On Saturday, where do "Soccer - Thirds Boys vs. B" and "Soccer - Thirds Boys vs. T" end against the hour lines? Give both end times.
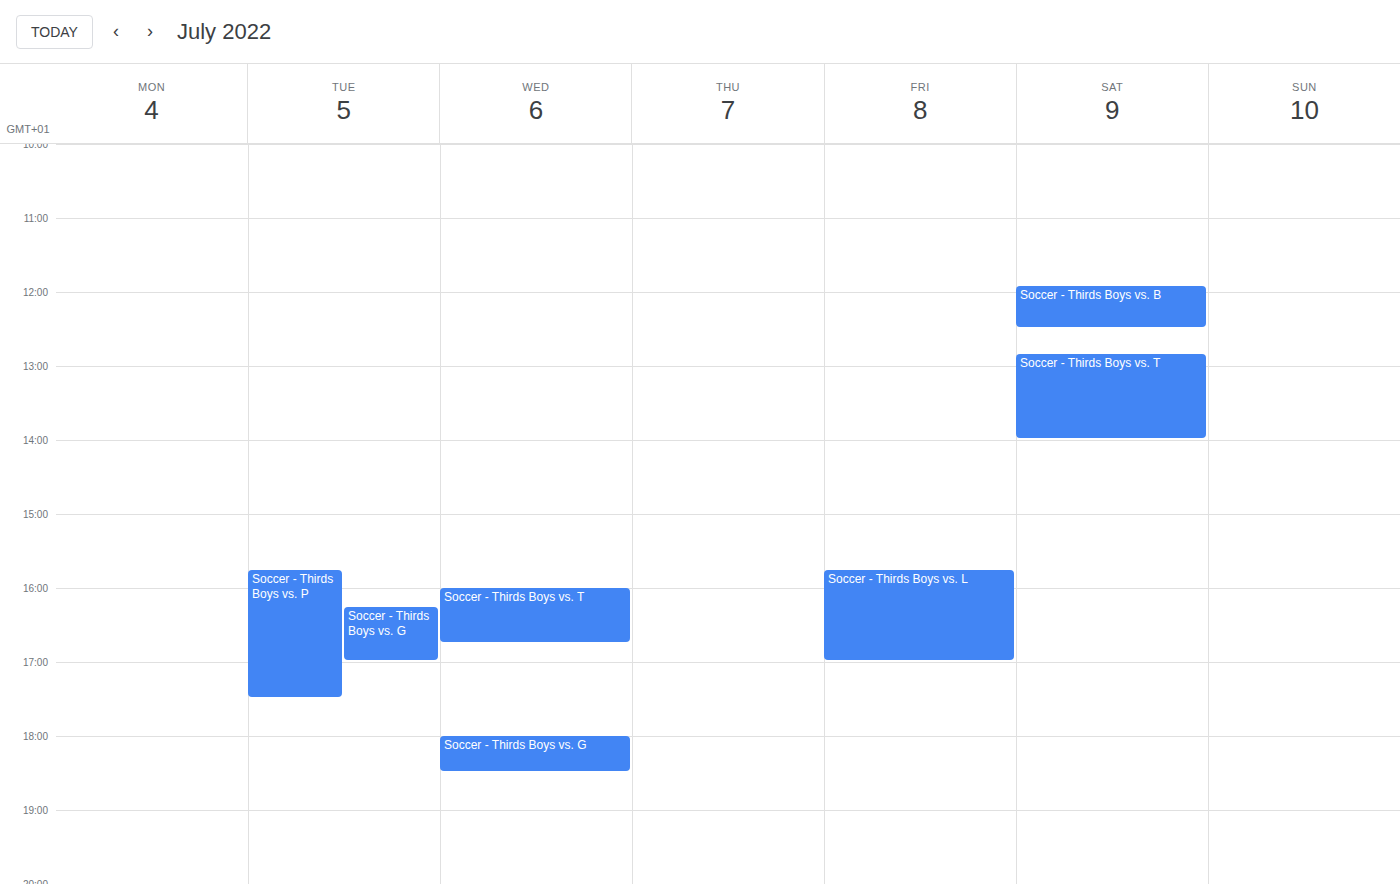
"Soccer - Thirds Boys vs. B": 12:30 PM, halfway between the 12 PM and 1 PM lines. "Soccer - Thirds Boys vs. T": 2:00 PM, exactly on the 2 PM line.